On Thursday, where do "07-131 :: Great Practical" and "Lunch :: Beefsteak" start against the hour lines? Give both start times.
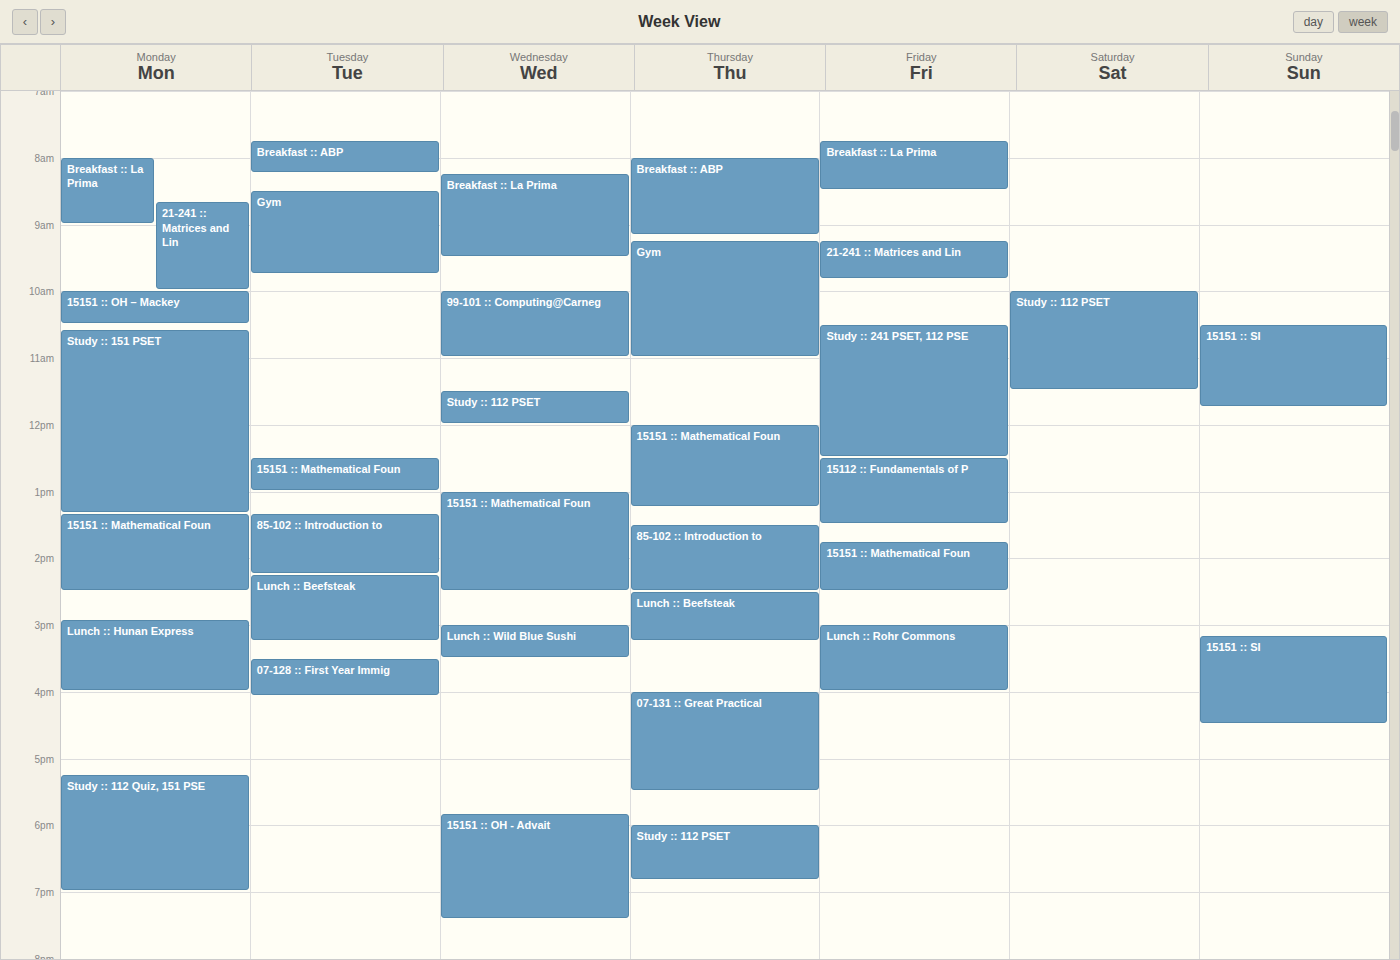
"07-131 :: Great Practical": 16:00, exactly on the 16:00 line. "Lunch :: Beefsteak": 14:30, halfway between the 14:00 and 15:00 lines.